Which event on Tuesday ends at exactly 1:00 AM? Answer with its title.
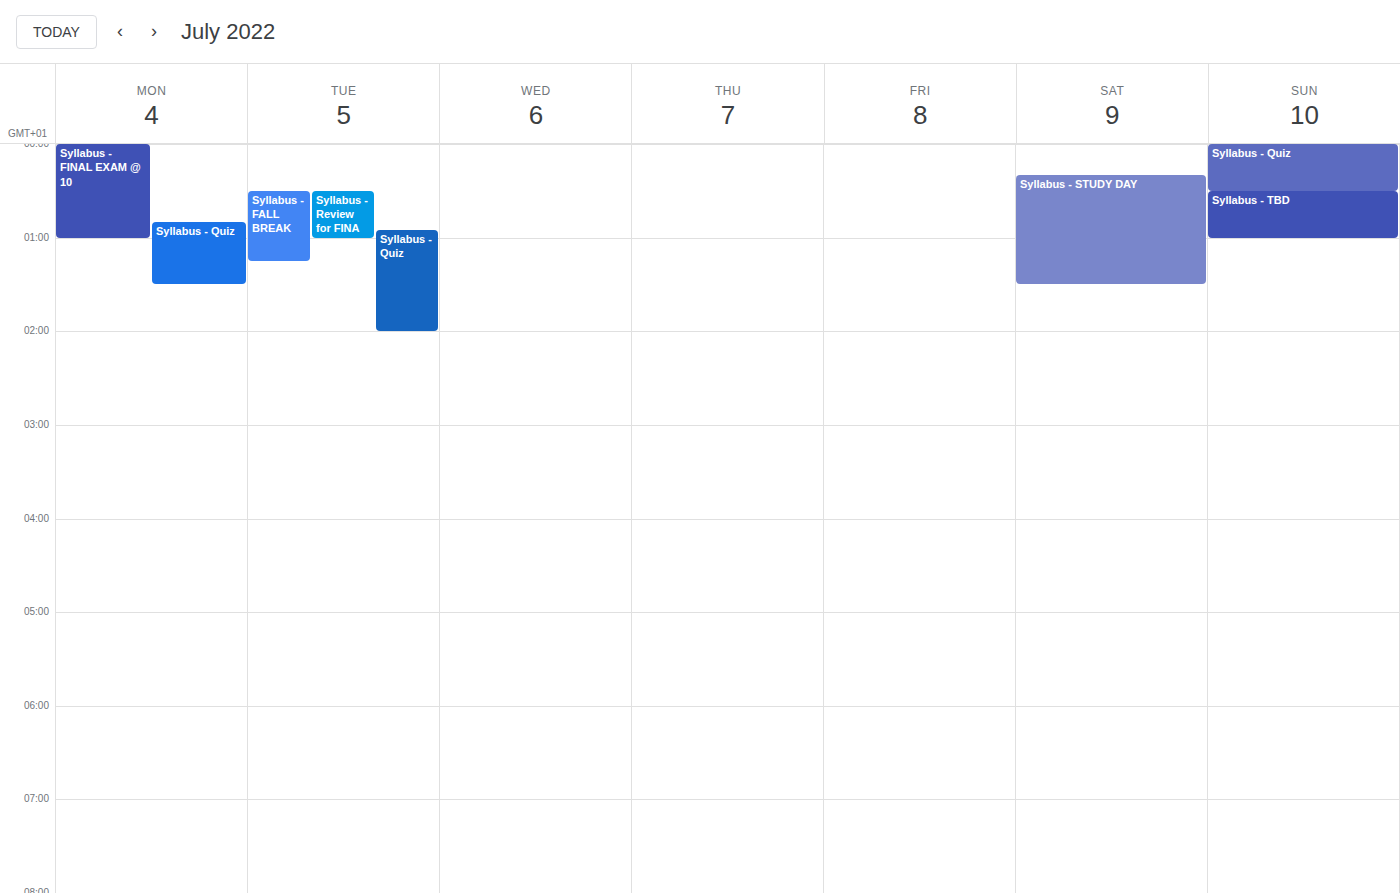
"Syllabus - Review for FINA"